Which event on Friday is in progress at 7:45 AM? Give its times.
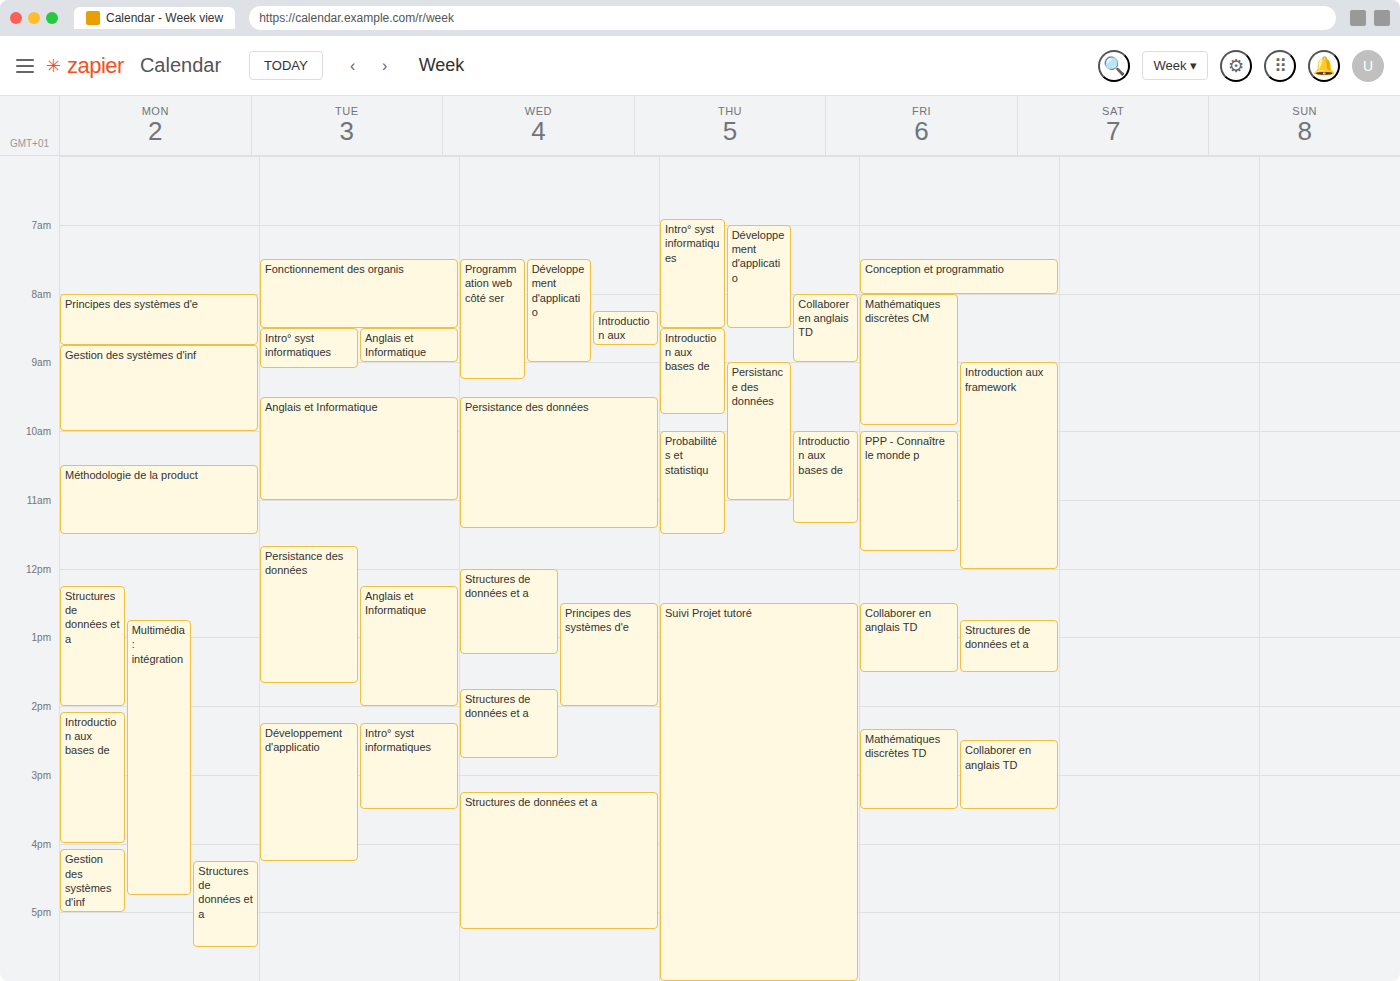
"Conception et programmatio", 7:30 AM to 8:00 AM